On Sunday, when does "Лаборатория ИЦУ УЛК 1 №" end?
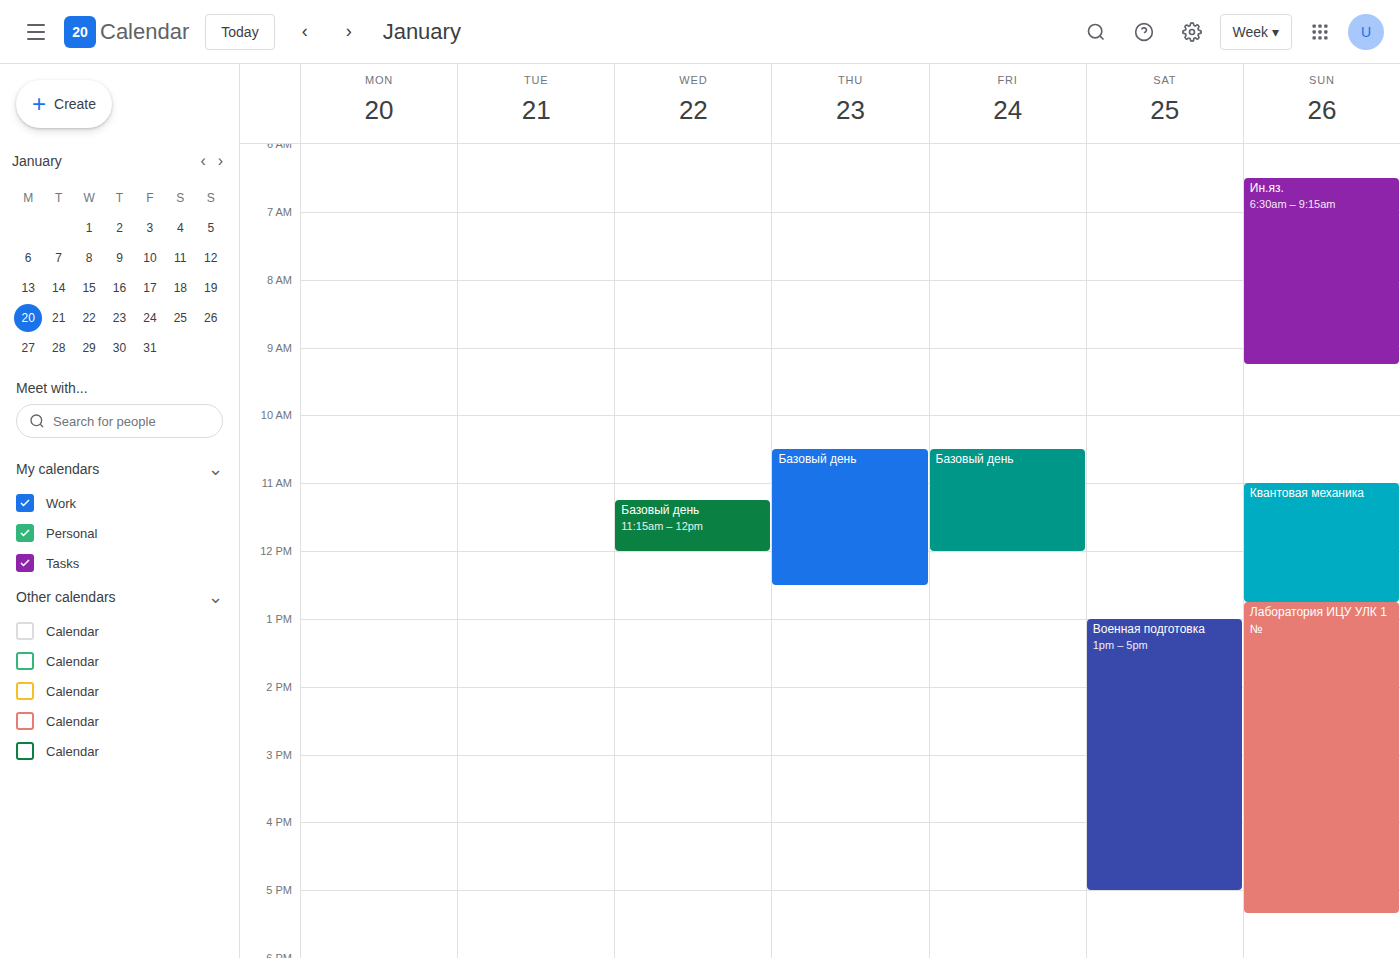
5:20 PM